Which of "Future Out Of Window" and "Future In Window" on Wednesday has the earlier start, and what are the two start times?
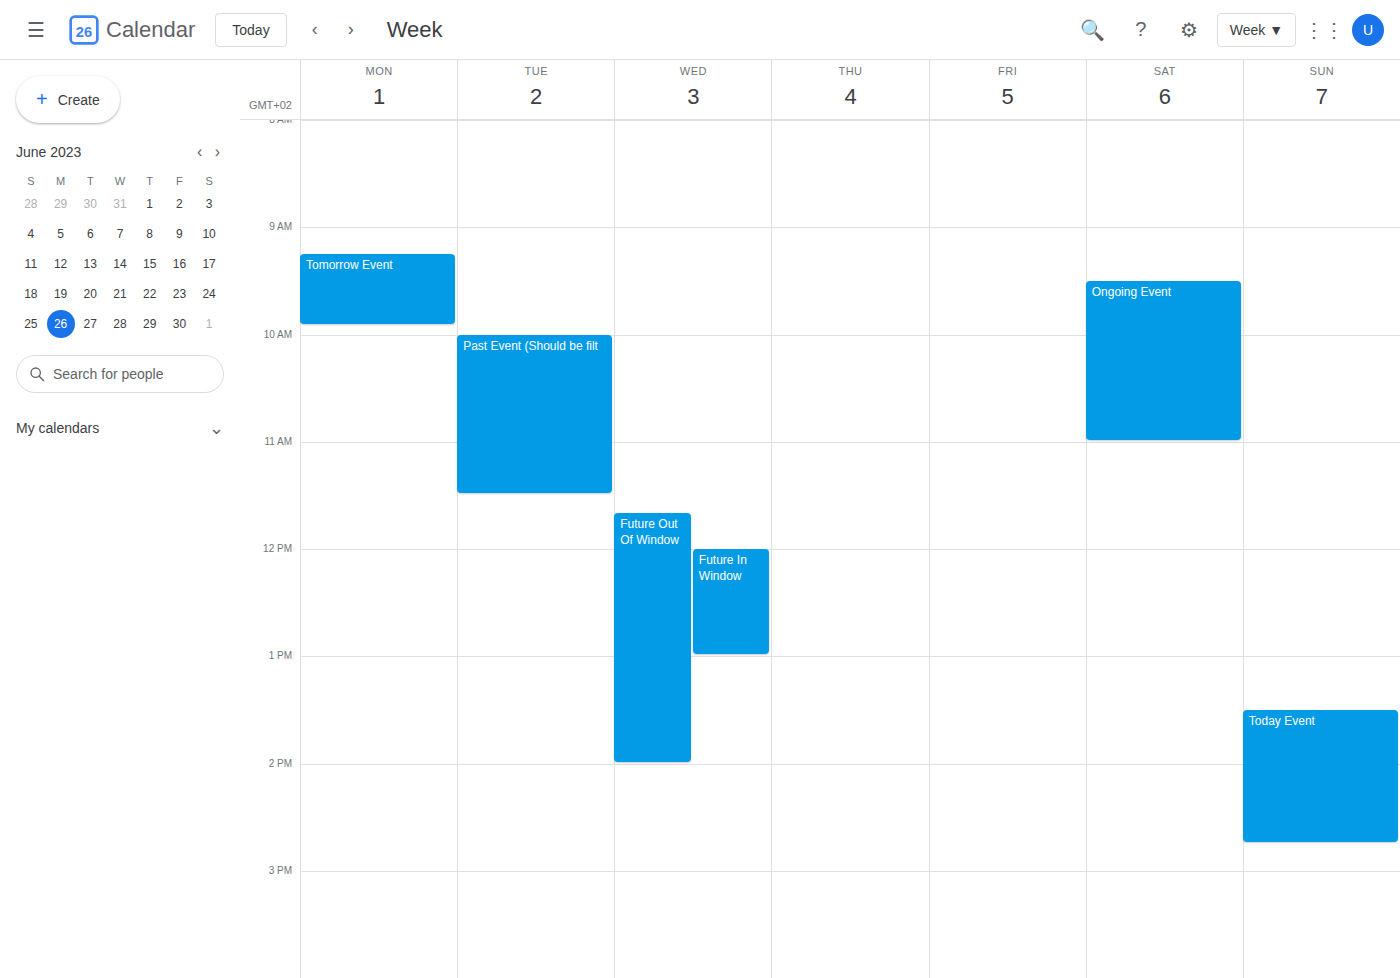
"Future Out Of Window" 11:40 AM; "Future In Window" 12:00 PM.